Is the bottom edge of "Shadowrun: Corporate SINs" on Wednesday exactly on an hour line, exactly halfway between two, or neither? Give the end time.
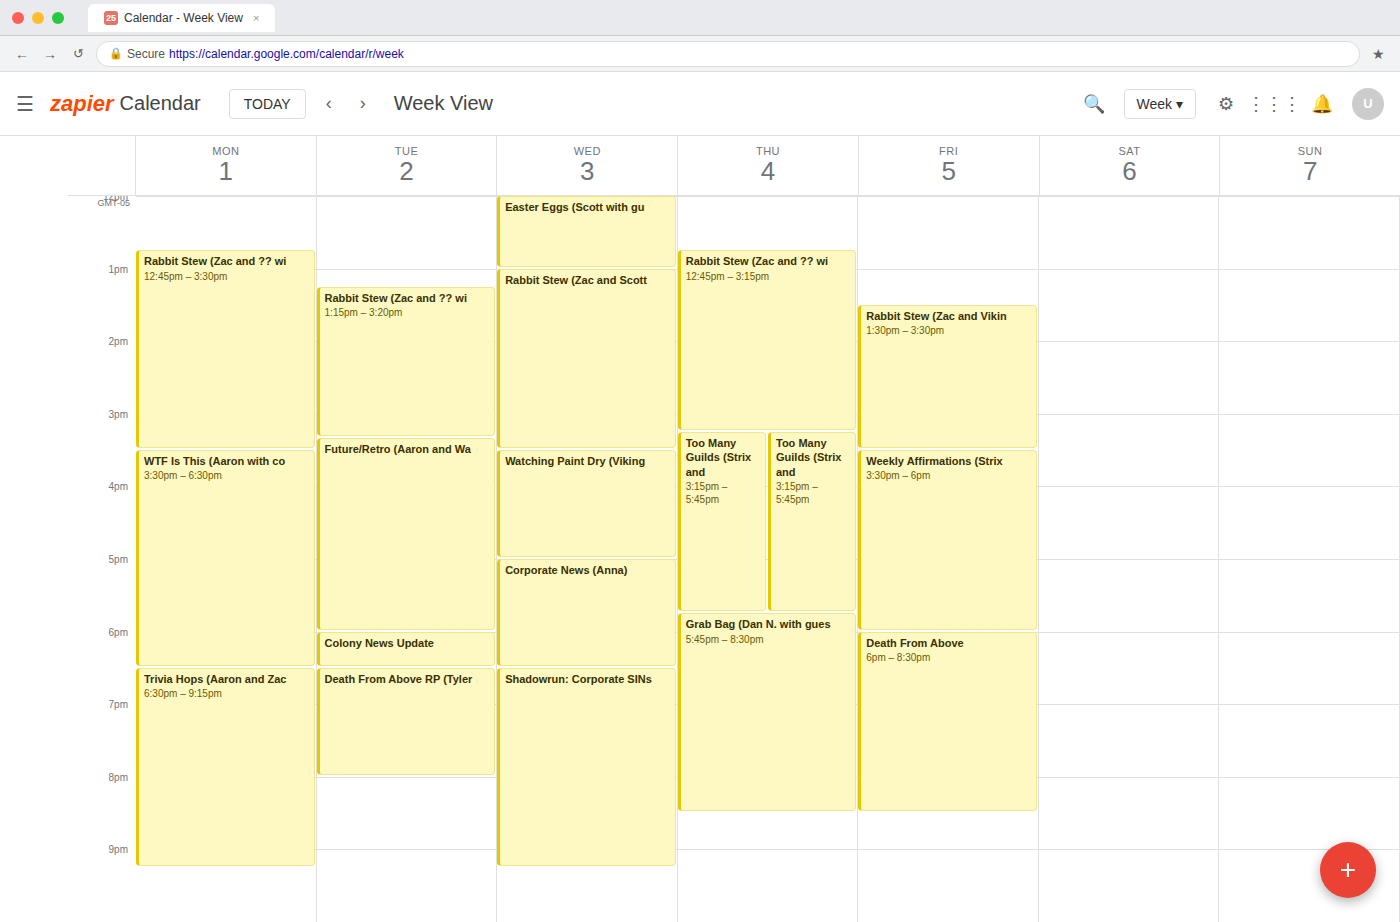
9:15 PM -- neither: a quarter of the way from the 9 PM line to the 10 PM line.